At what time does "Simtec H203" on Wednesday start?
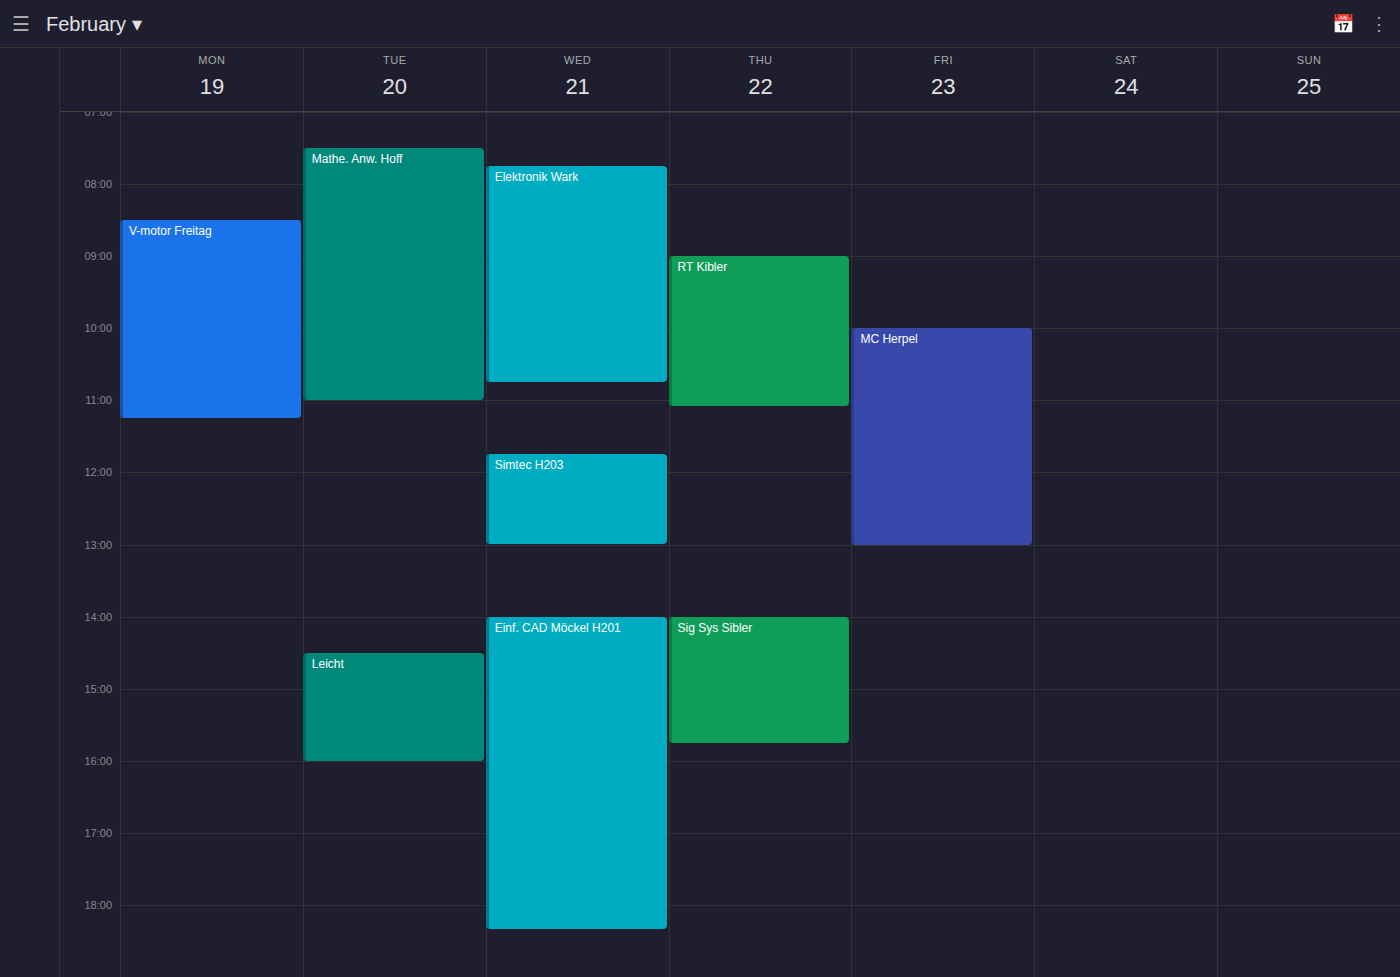
11:45 AM